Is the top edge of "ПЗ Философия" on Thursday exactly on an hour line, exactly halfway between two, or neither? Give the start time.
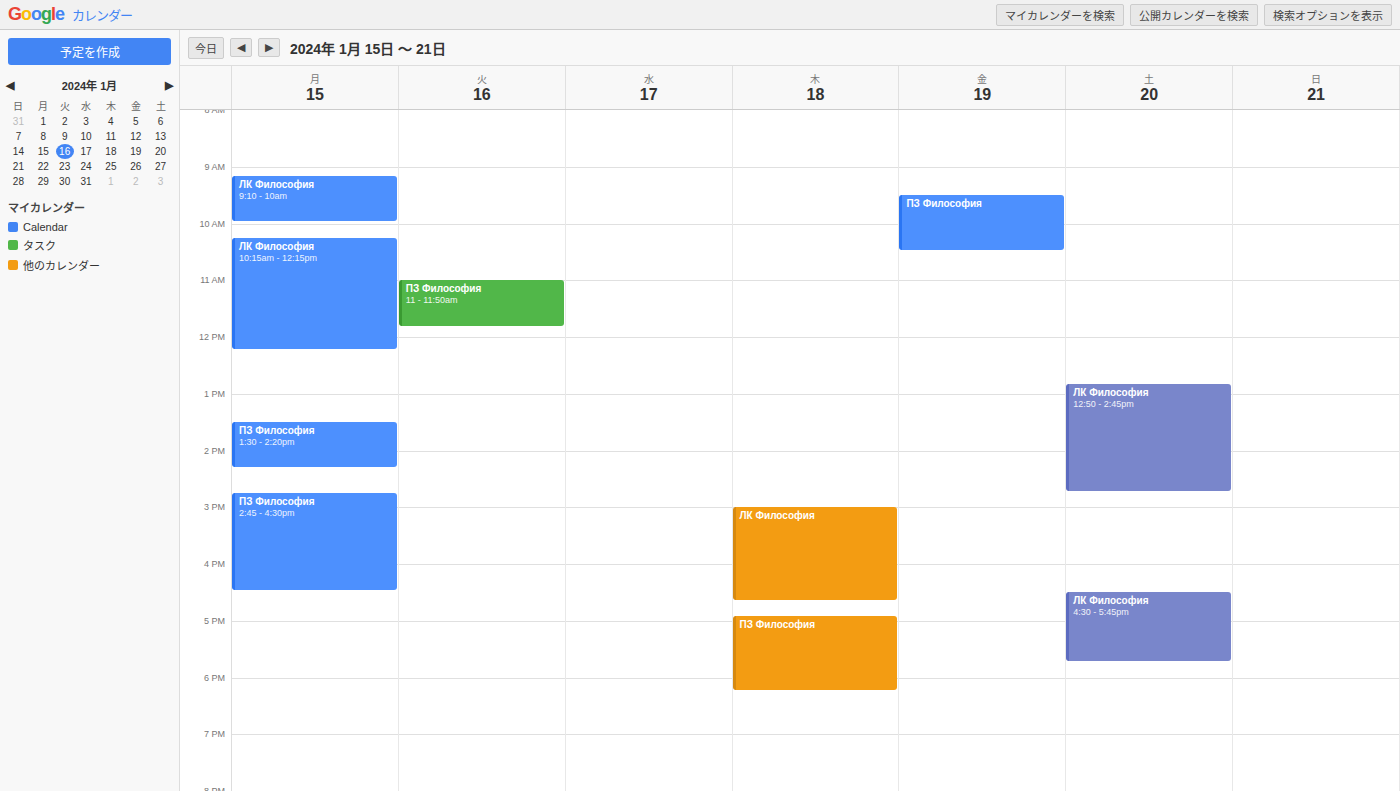
4:55 PM -- neither: 55 minutes below the 4 PM line and 5 minutes above the 5 PM line.